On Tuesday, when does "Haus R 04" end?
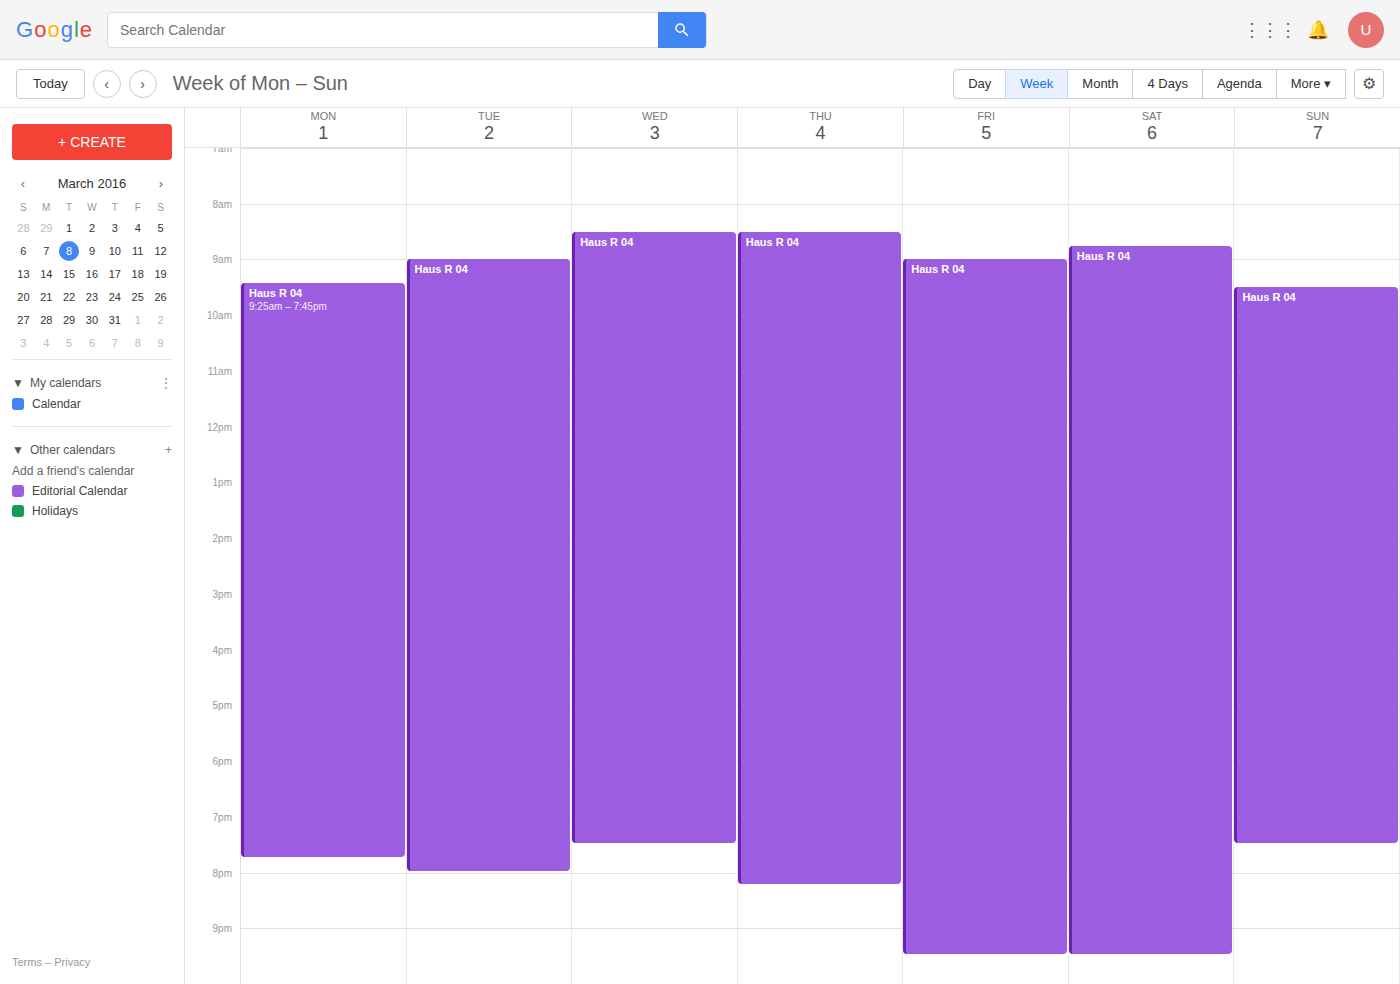
8:00 PM